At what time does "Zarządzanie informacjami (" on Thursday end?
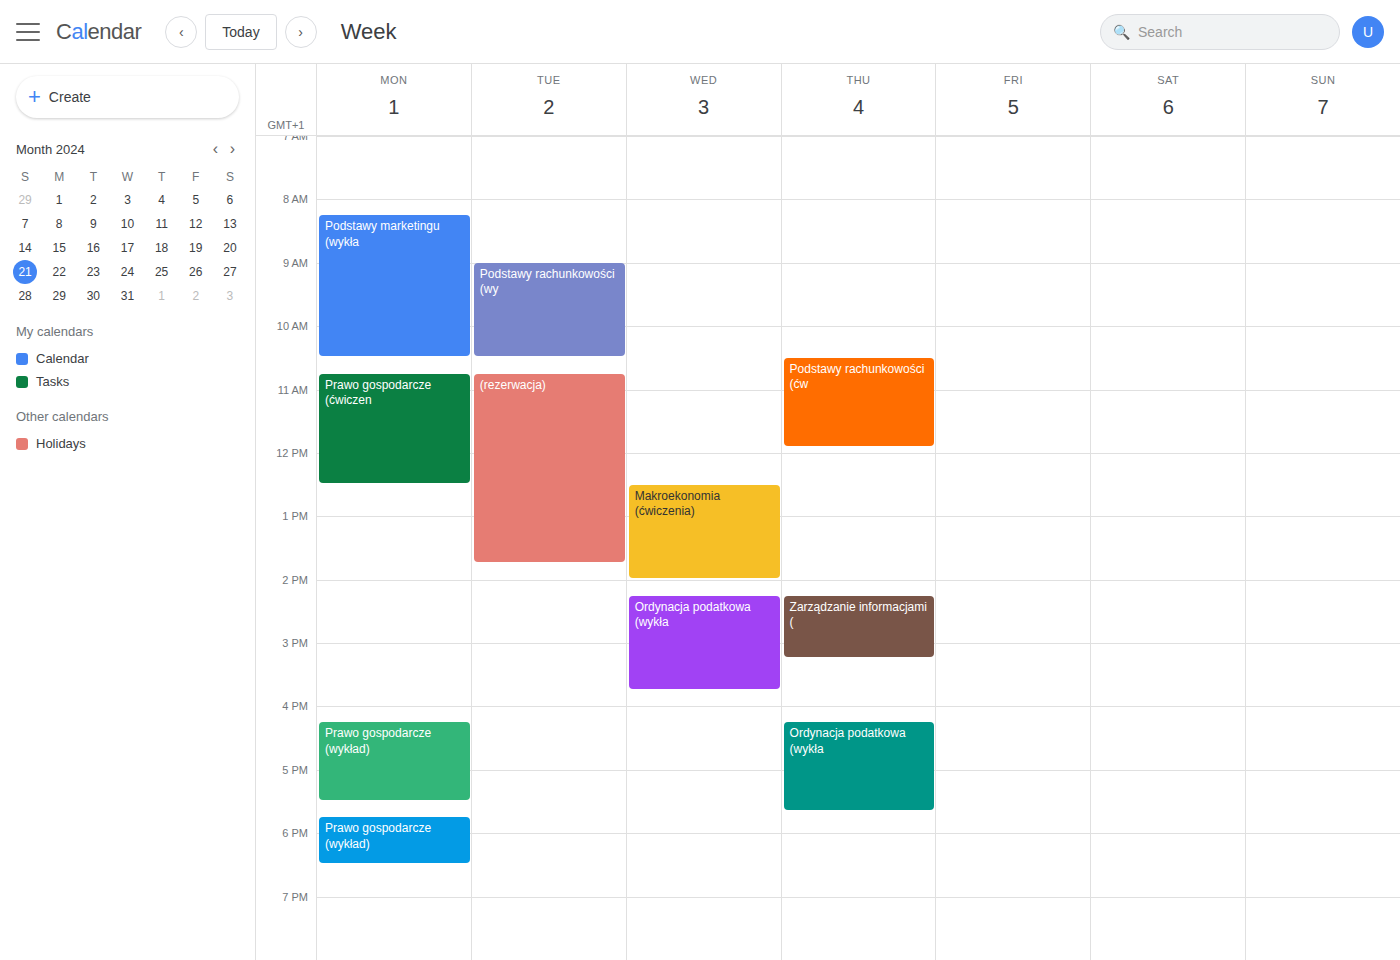
15:15